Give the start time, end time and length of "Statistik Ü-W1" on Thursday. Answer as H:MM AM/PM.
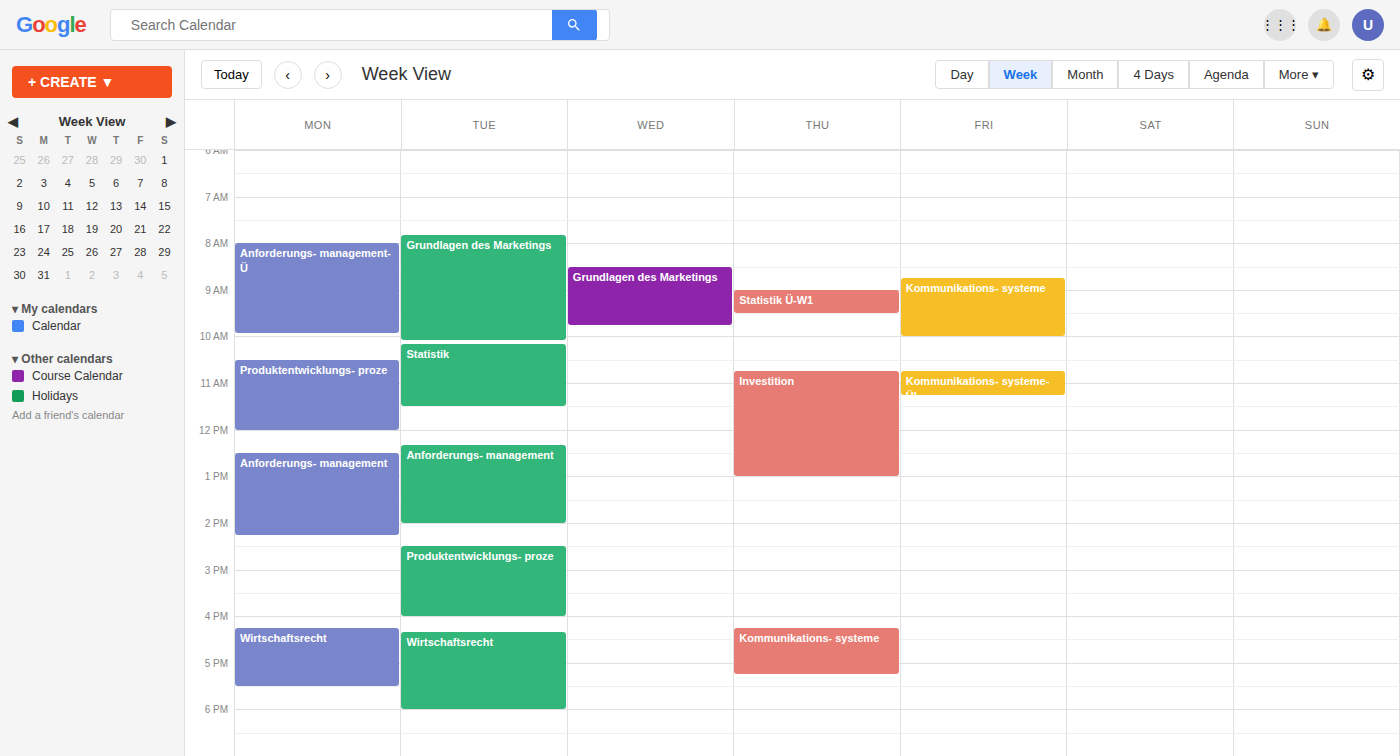
9:00 AM to 9:30 AM, 30 minutes